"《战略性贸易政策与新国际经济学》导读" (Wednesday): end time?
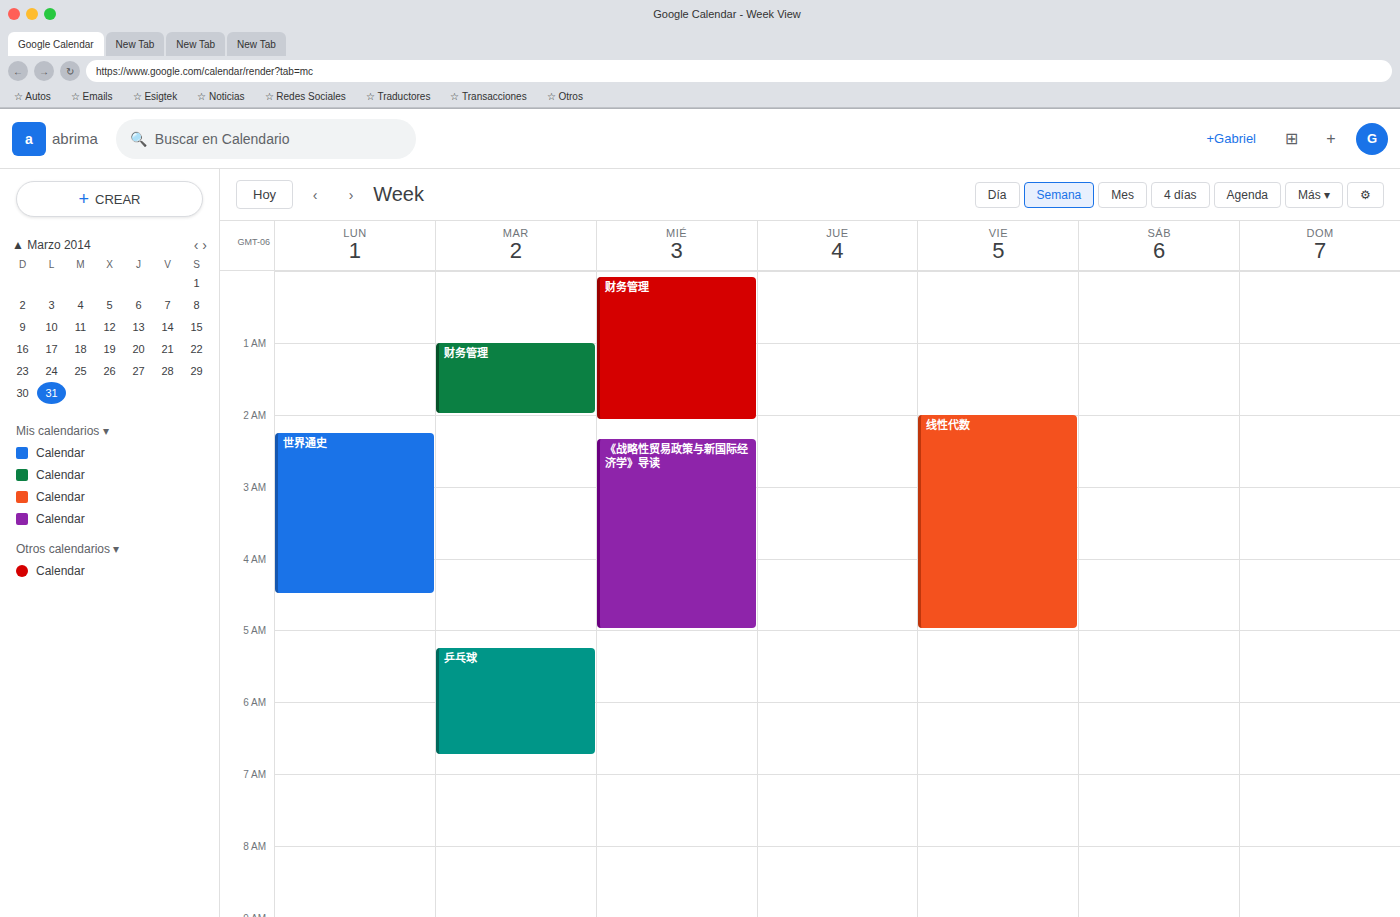
5:00 AM